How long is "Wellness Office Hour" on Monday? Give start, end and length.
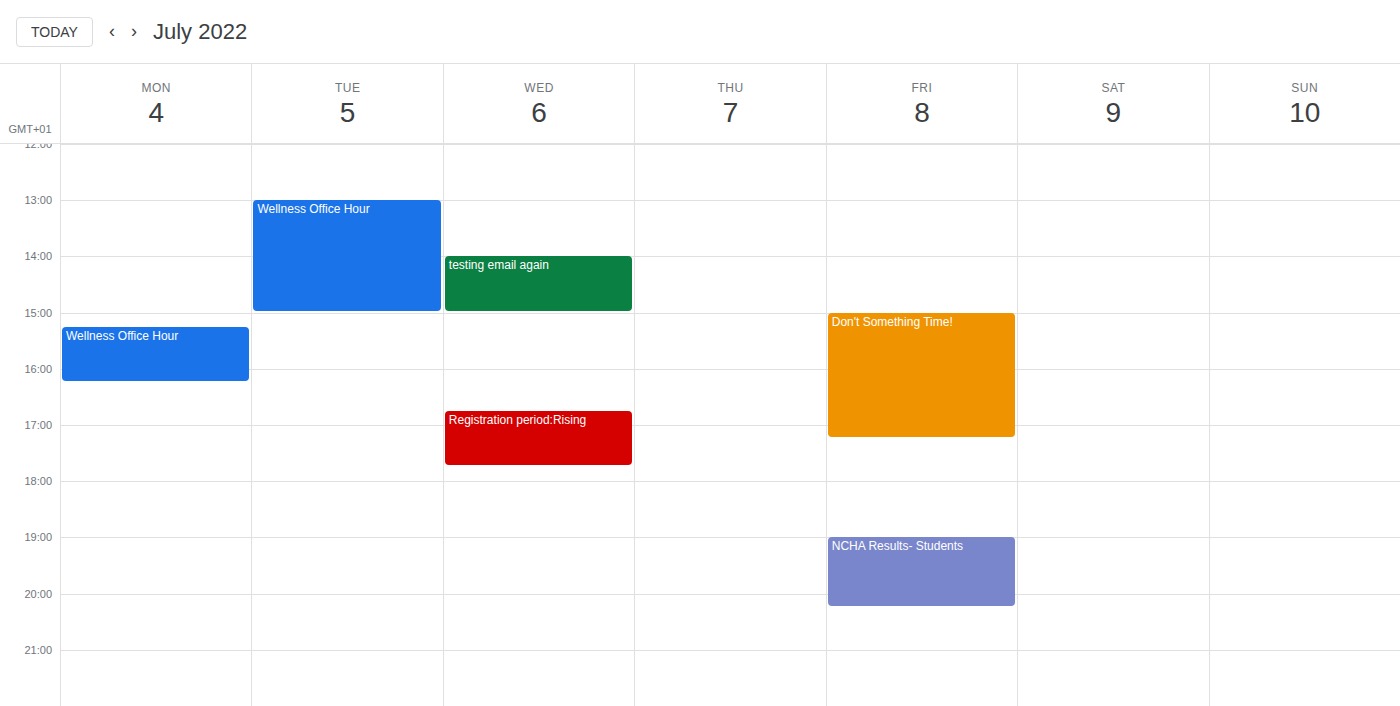
3:15 PM to 4:15 PM, 1 hour